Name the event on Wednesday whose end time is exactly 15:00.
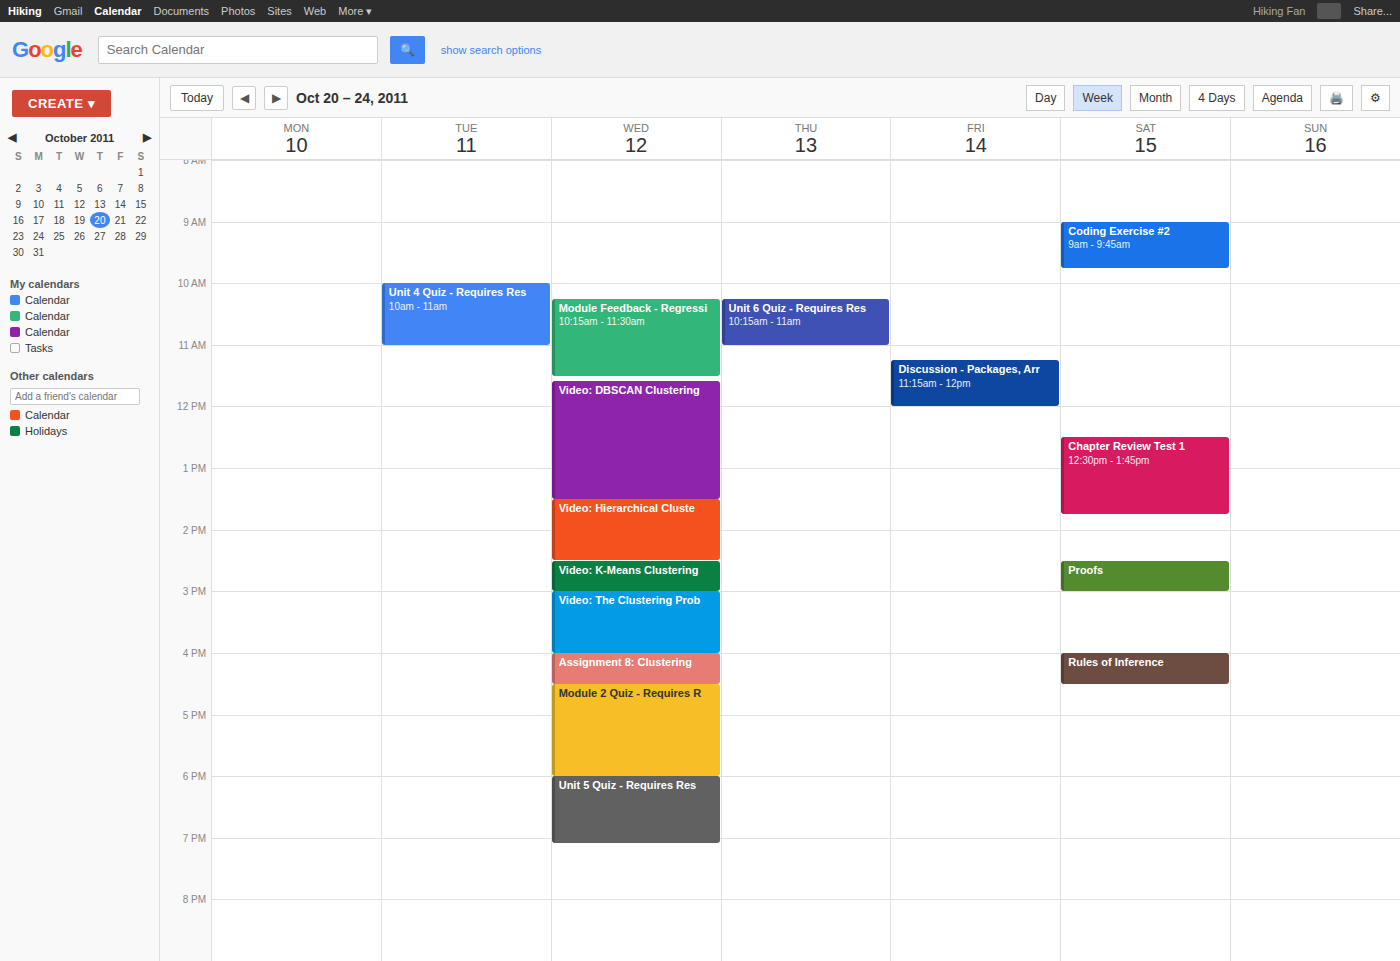
"Video: K-Means Clustering"